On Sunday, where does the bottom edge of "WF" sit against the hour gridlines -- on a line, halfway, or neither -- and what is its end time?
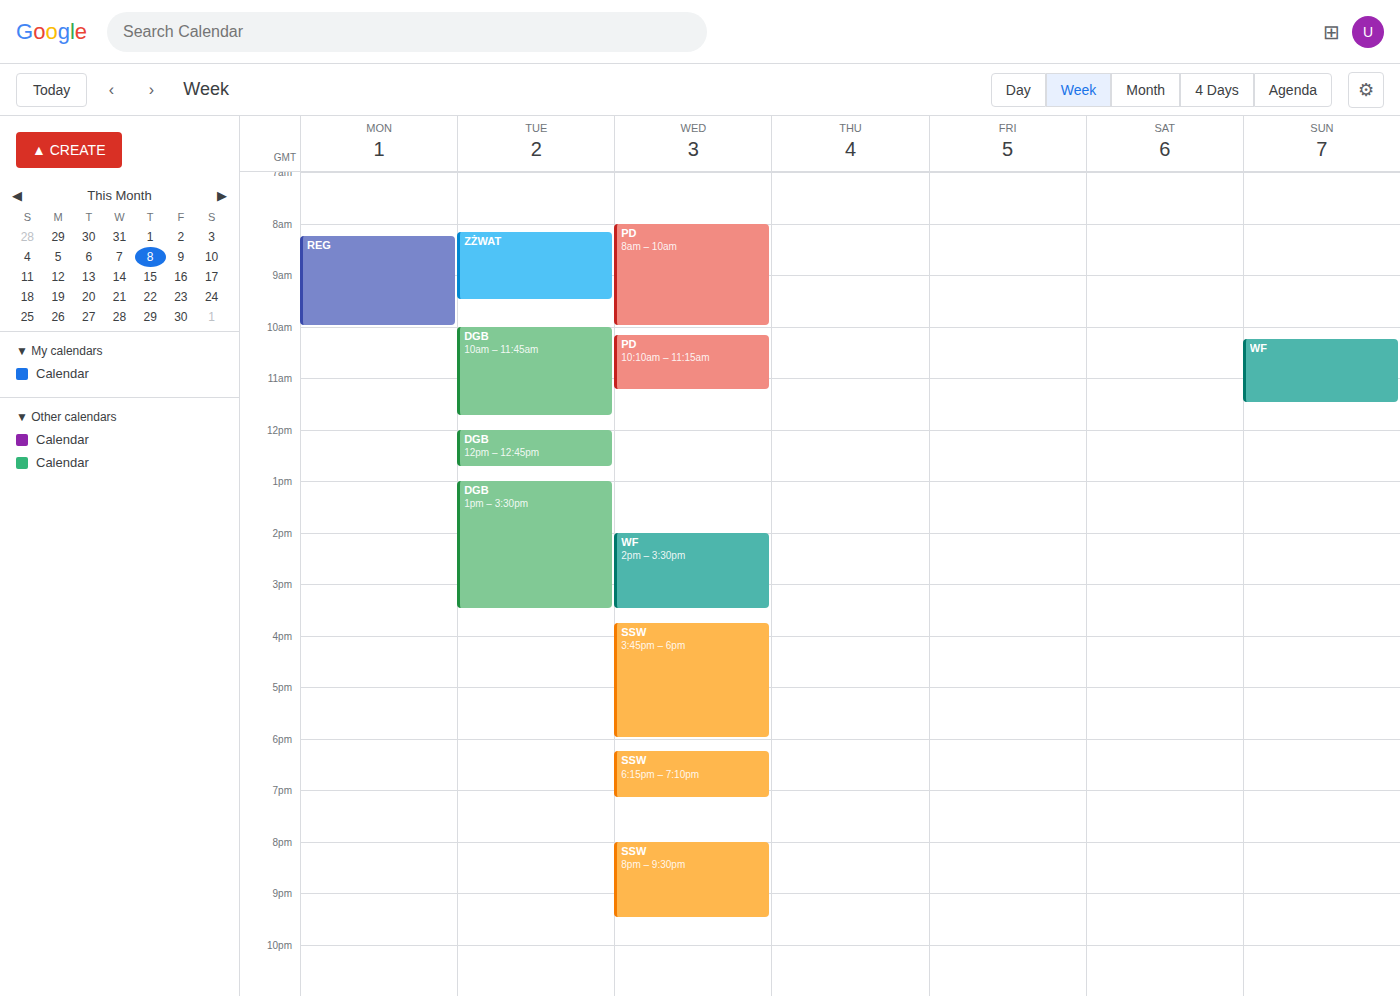
11:30 -- halfway between the 11:00 and 12:00 lines.